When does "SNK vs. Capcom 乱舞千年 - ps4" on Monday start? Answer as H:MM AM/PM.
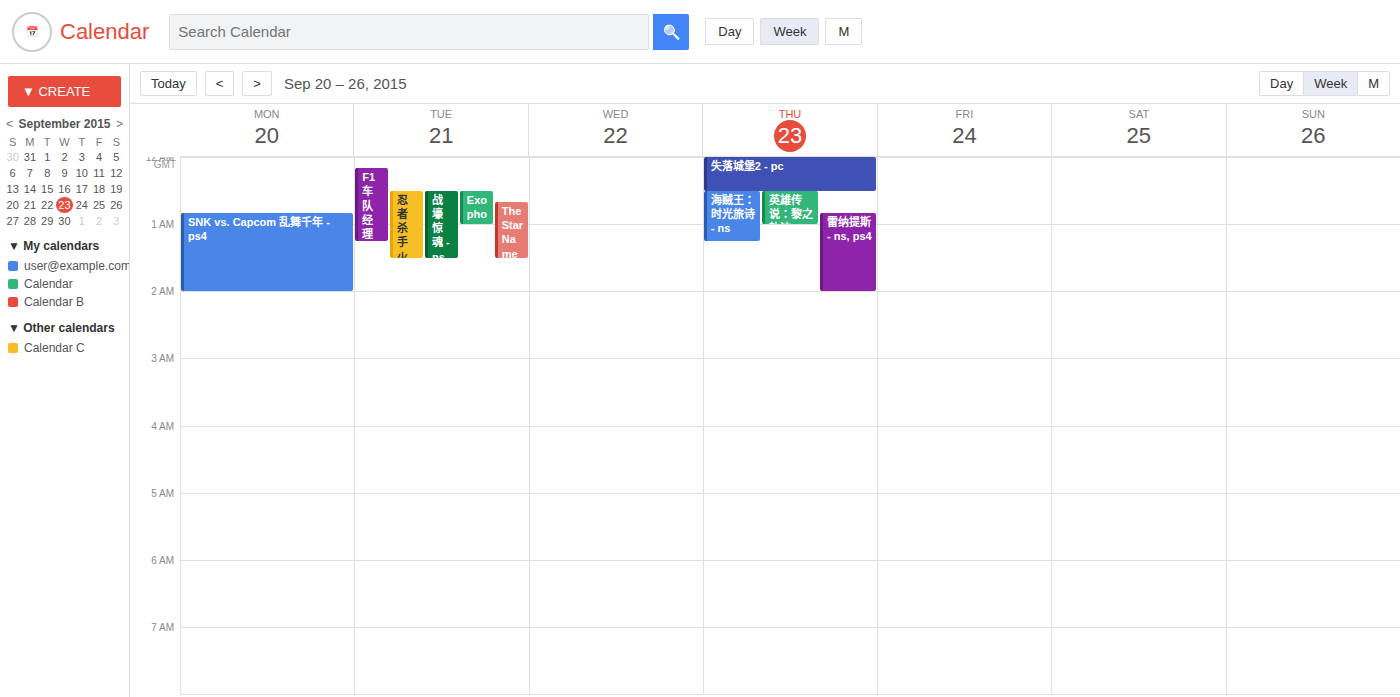
12:50 AM